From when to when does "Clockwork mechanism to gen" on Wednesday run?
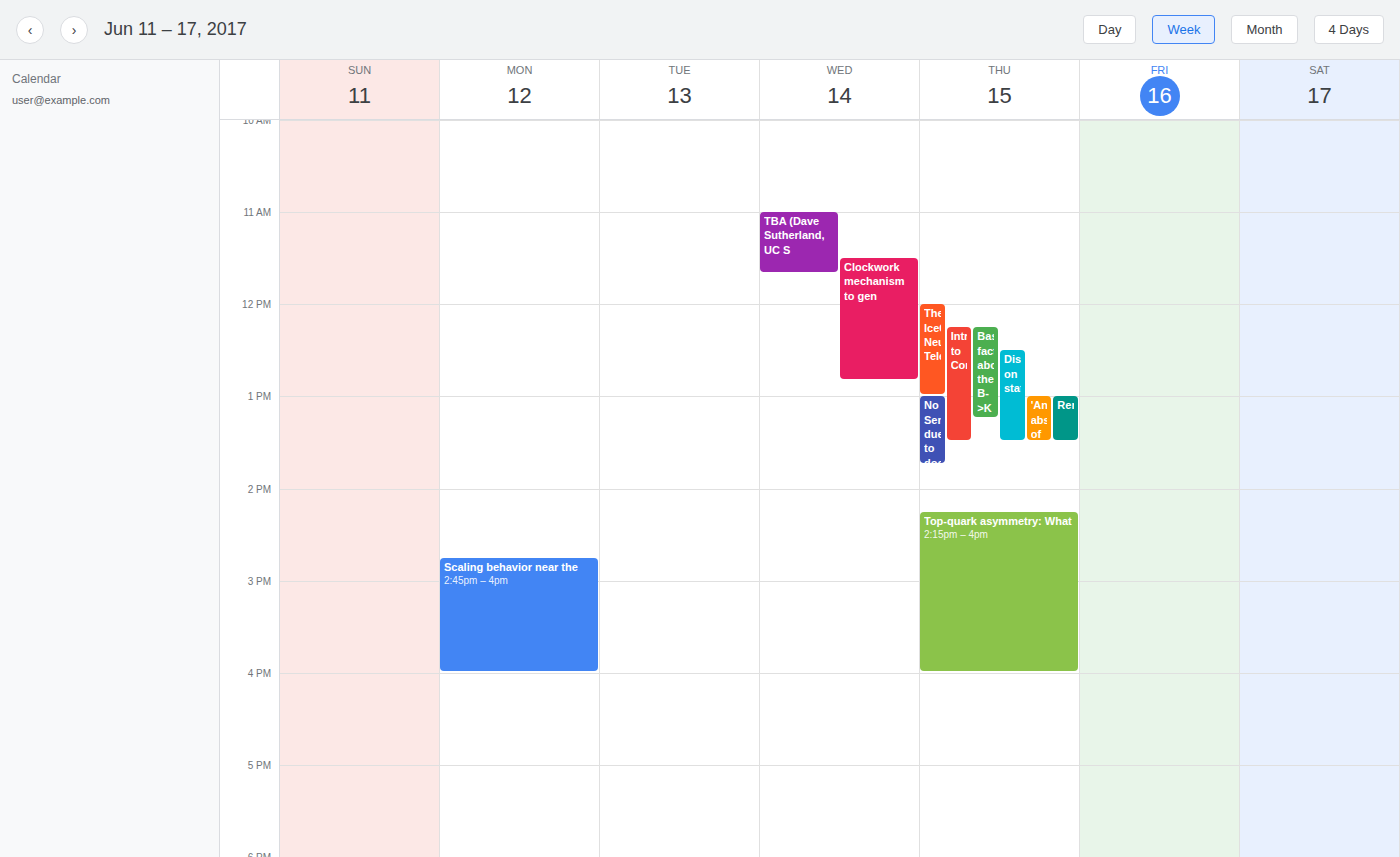
11:30 AM to 12:50 PM